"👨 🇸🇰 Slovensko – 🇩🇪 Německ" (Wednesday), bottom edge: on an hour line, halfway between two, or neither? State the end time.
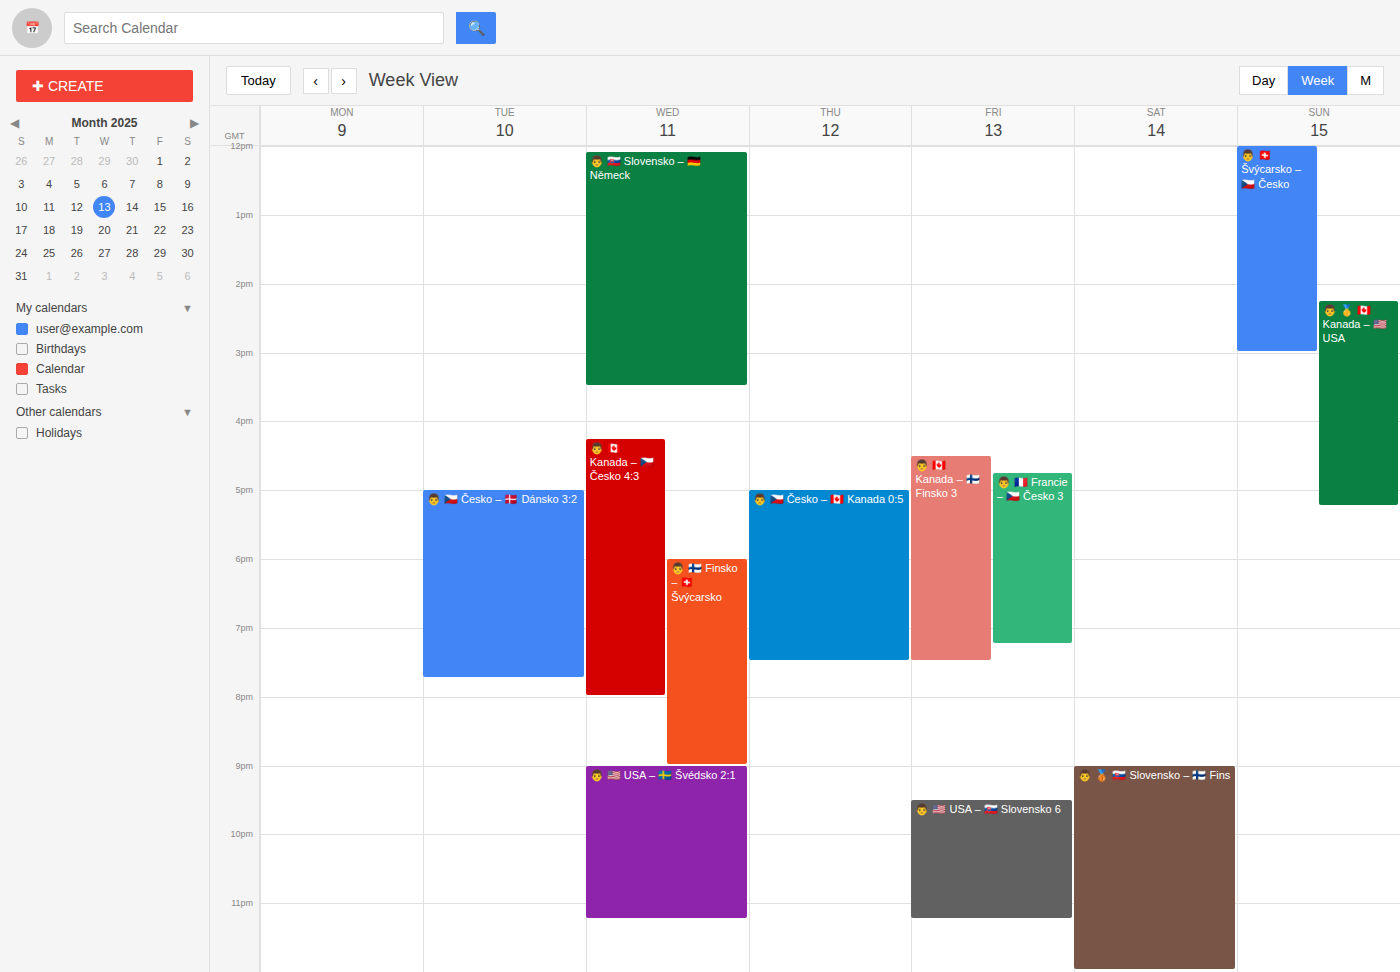
3:30 PM -- halfway between the 3 PM and 4 PM lines.